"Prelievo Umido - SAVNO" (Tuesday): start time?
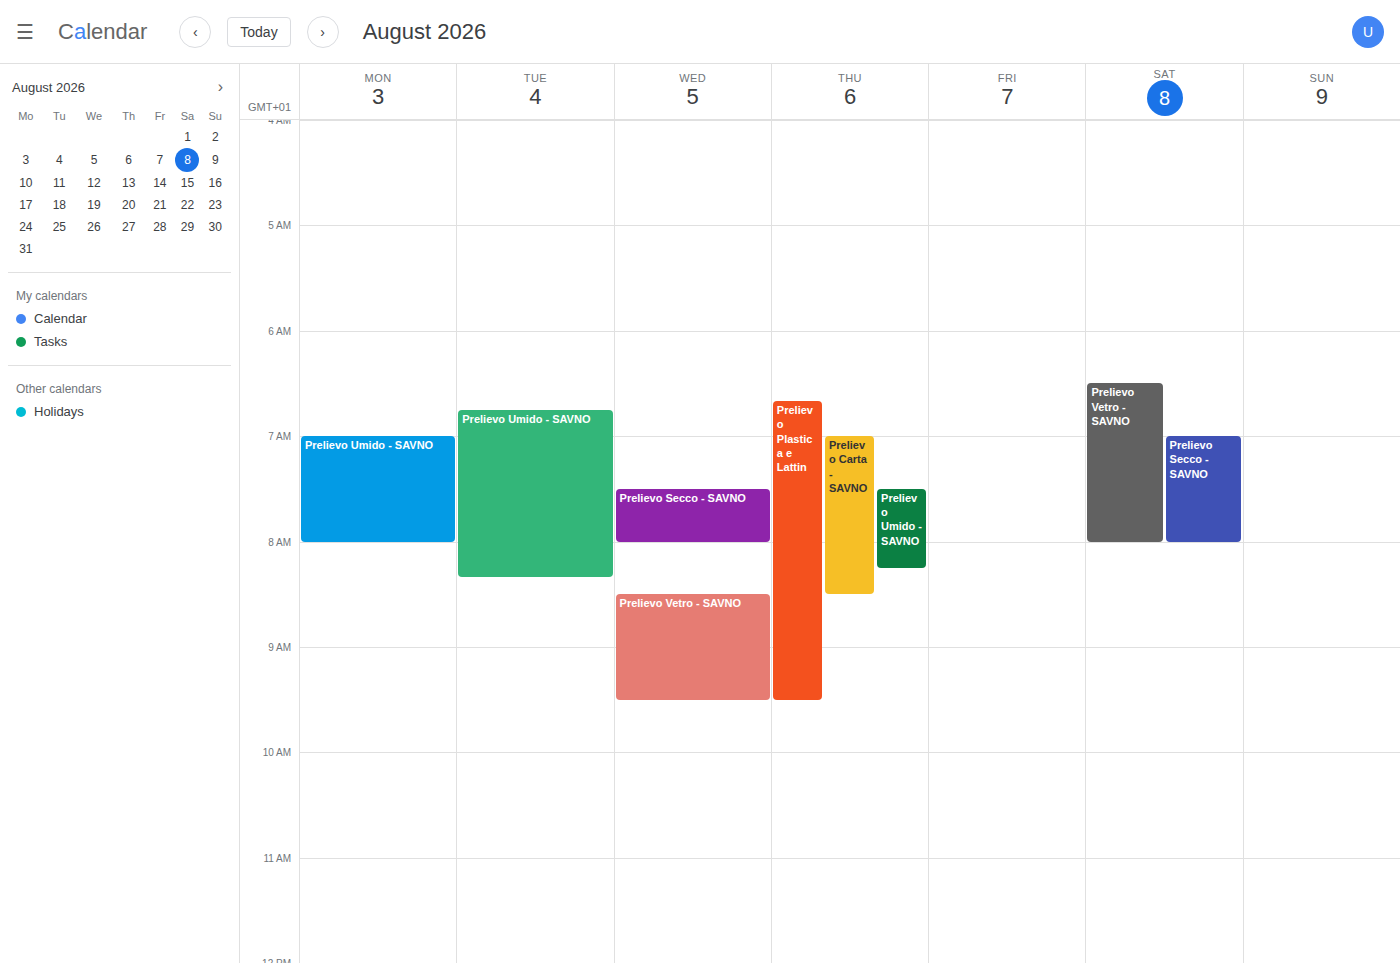
6:45 AM